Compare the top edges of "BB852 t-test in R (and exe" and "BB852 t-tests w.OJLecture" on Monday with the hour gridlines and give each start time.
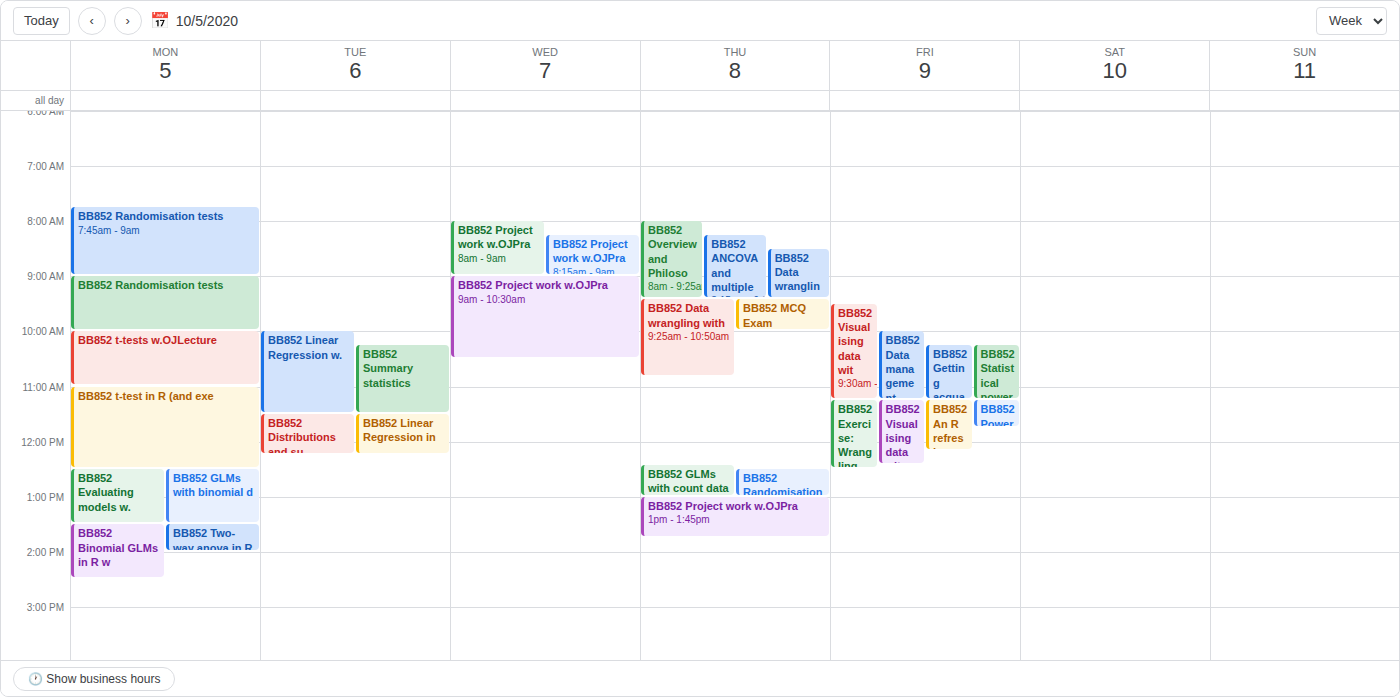
"BB852 t-test in R (and exe": 11:00 AM, exactly on the 11 AM line. "BB852 t-tests w.OJLecture": 10:00 AM, exactly on the 10 AM line.